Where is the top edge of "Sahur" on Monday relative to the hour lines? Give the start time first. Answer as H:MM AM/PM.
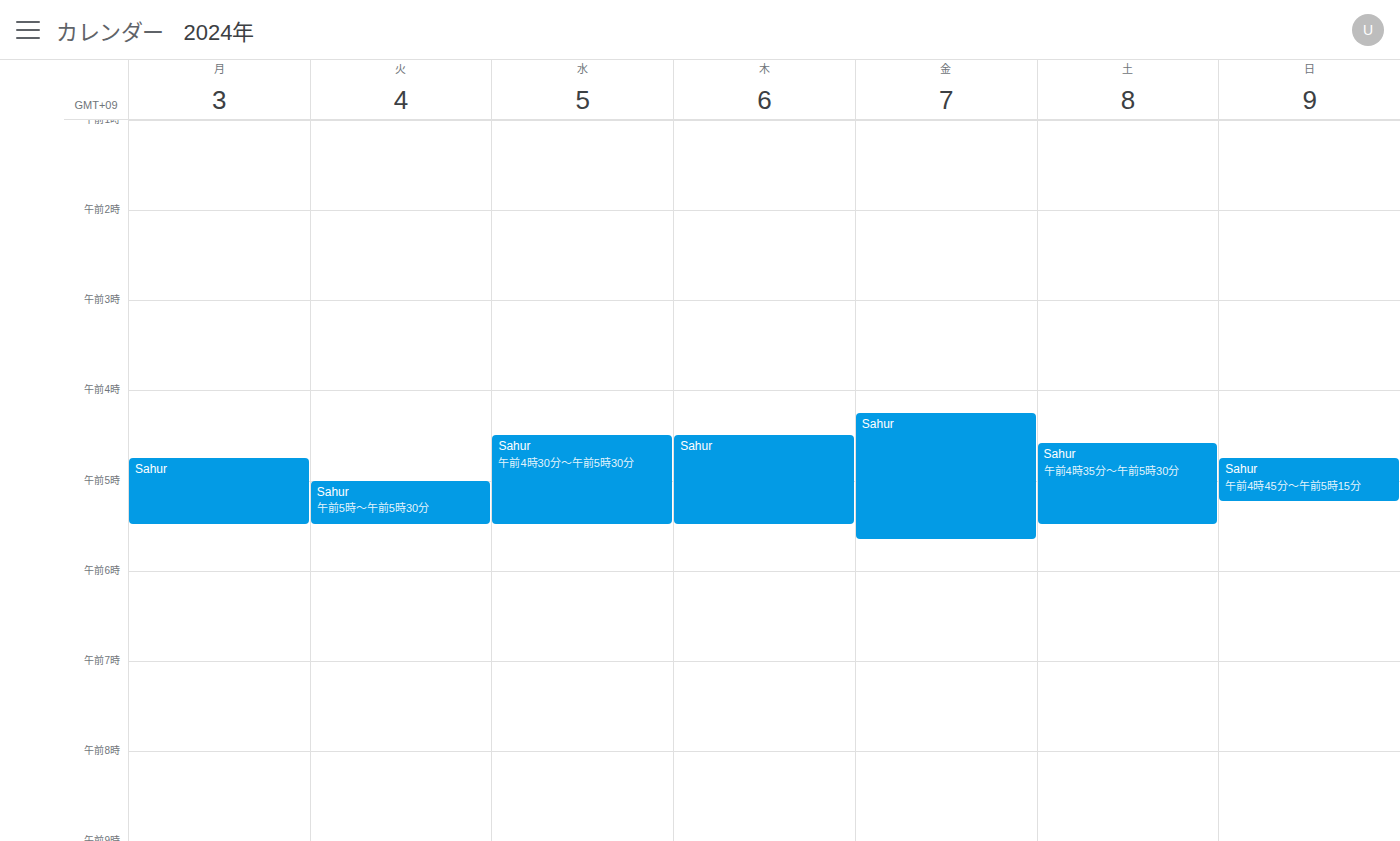
4:45 AM -- neither: three quarters of the way from the 4 AM line to the 5 AM line.